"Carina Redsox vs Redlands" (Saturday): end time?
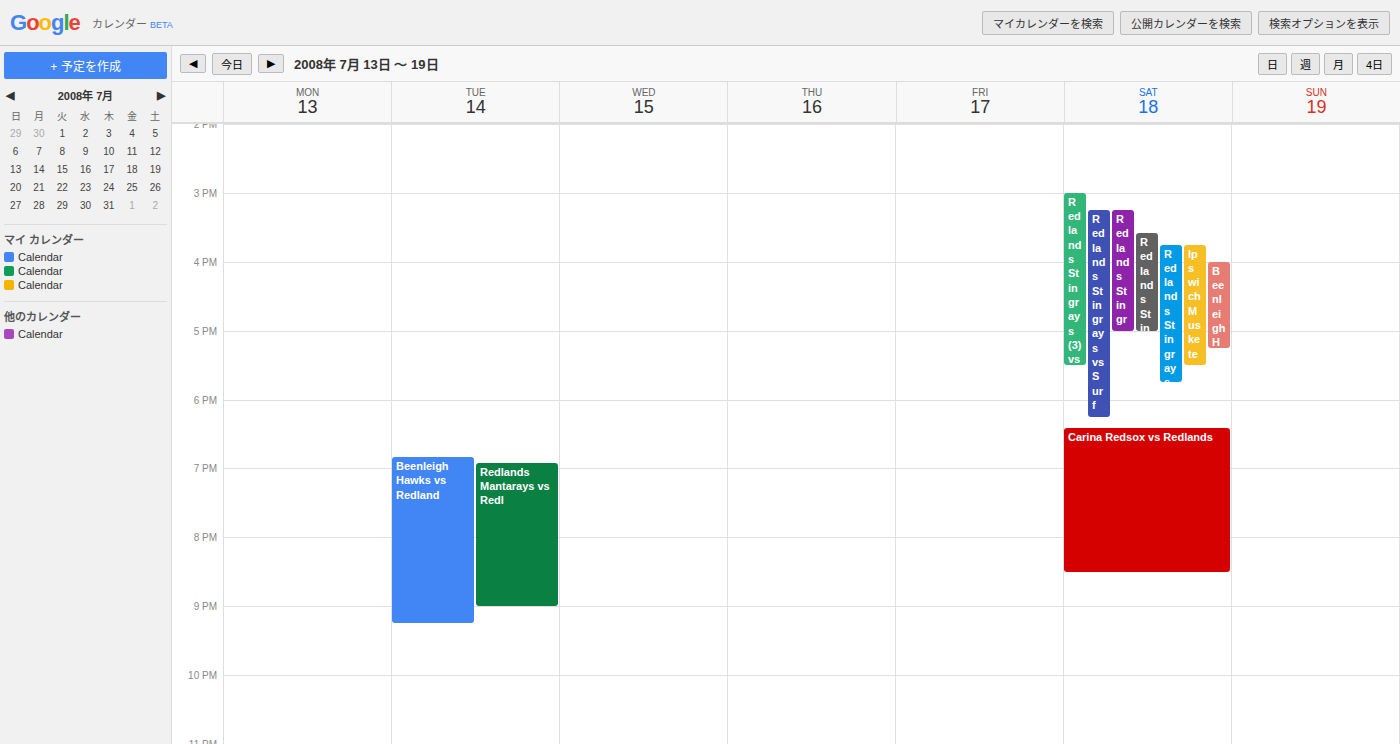
8:30 PM